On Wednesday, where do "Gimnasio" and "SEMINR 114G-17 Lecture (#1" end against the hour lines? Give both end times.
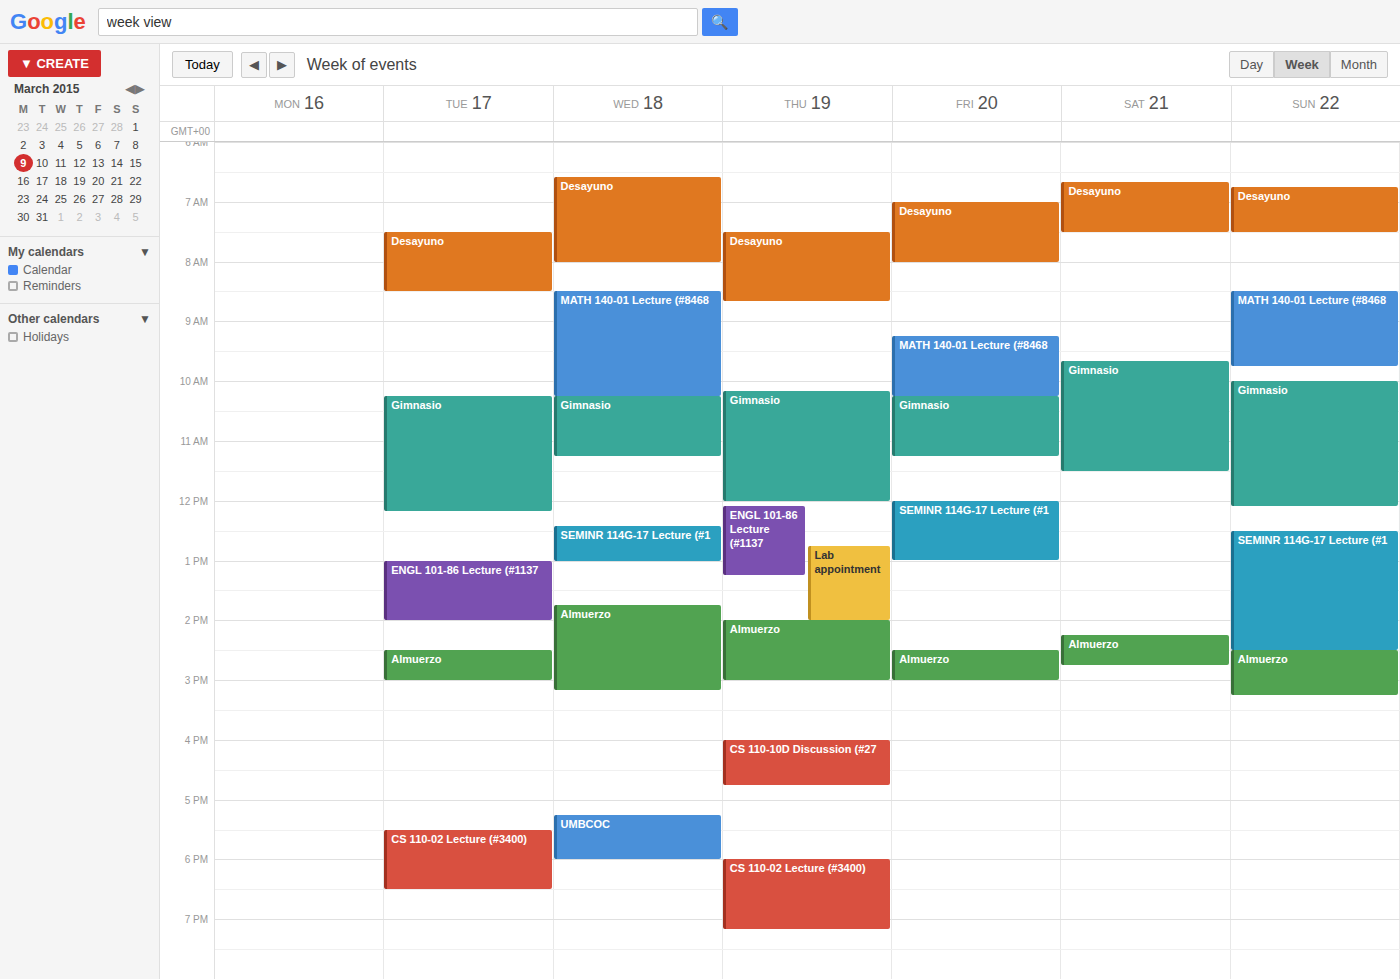
"Gimnasio": 11:15, neither: a quarter of the way from the 11:00 line to the 12:00 line. "SEMINR 114G-17 Lecture (#1": 13:00, exactly on the 13:00 line.